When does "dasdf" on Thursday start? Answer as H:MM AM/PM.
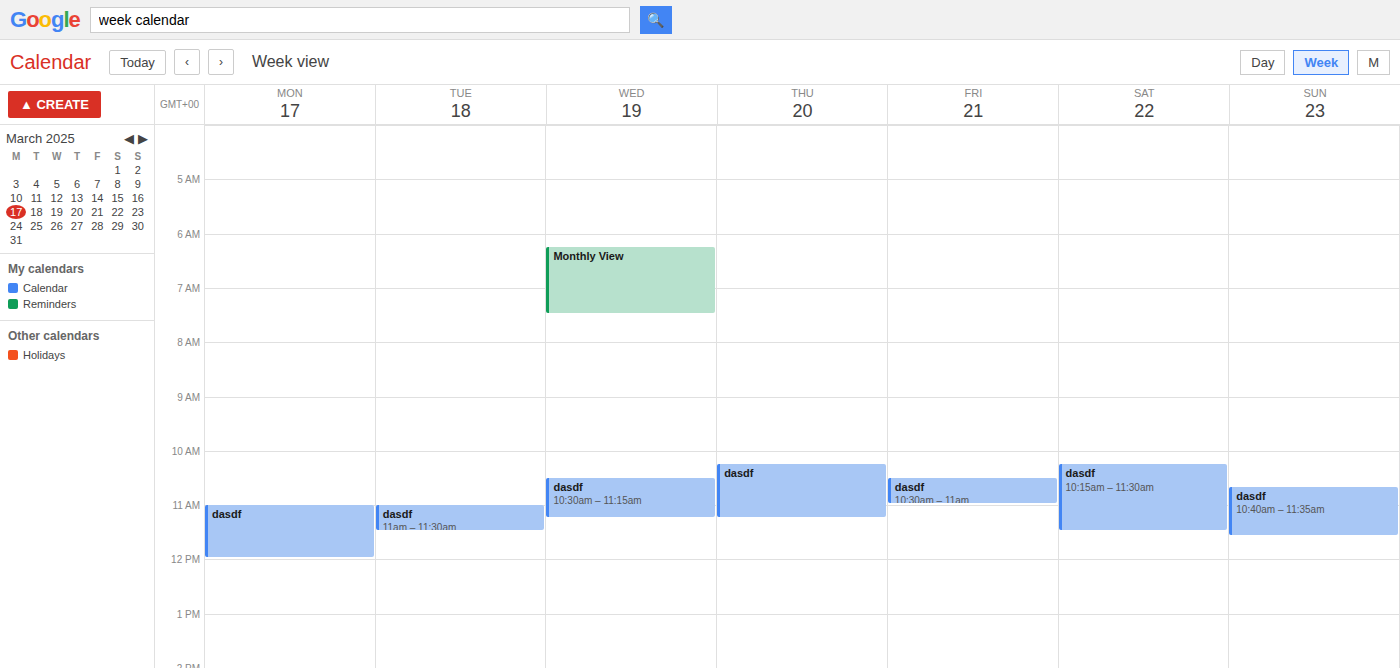
10:15 AM